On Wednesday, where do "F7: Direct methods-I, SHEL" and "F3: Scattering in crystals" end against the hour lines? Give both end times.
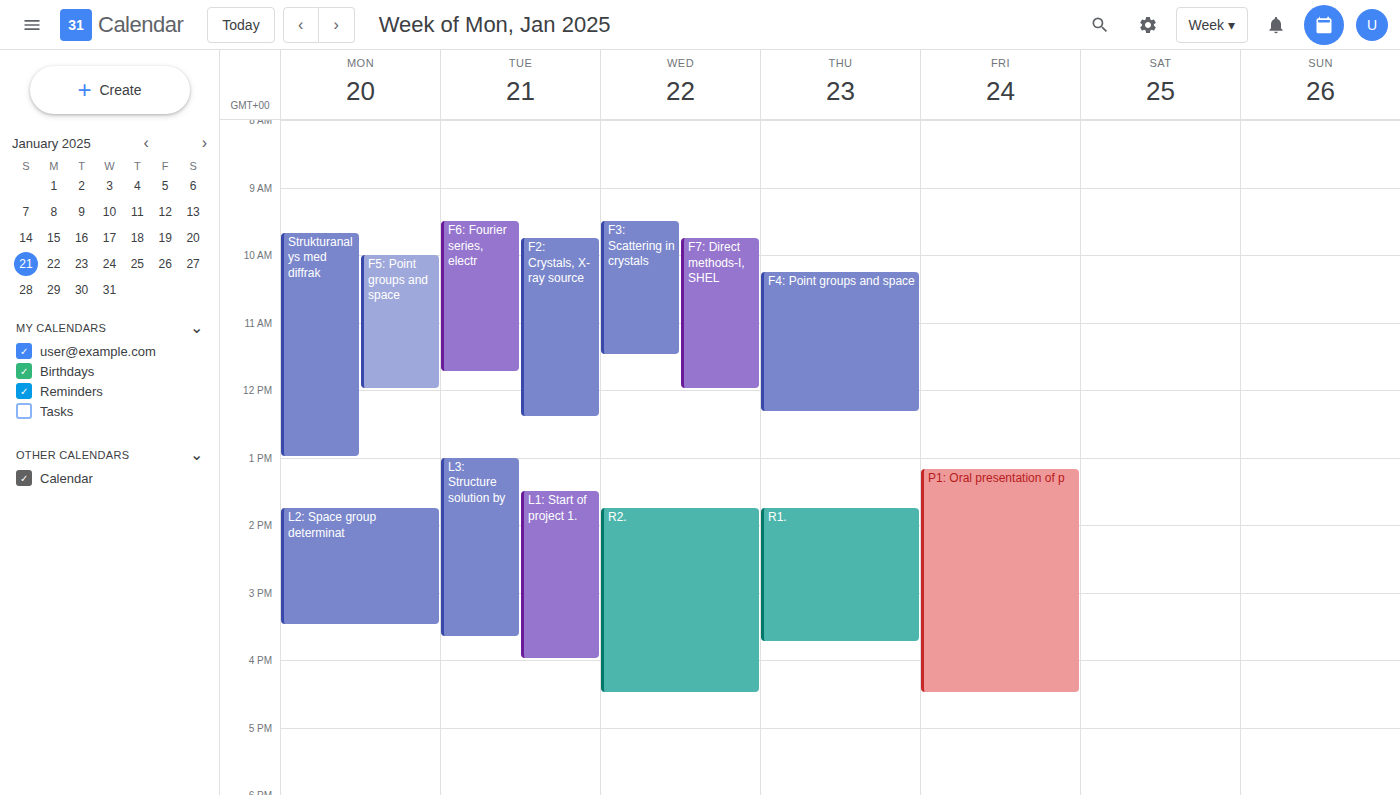
"F7: Direct methods-I, SHEL": 12:00 PM, exactly on the 12 PM line. "F3: Scattering in crystals": 11:30 AM, halfway between the 11 AM and 12 PM lines.